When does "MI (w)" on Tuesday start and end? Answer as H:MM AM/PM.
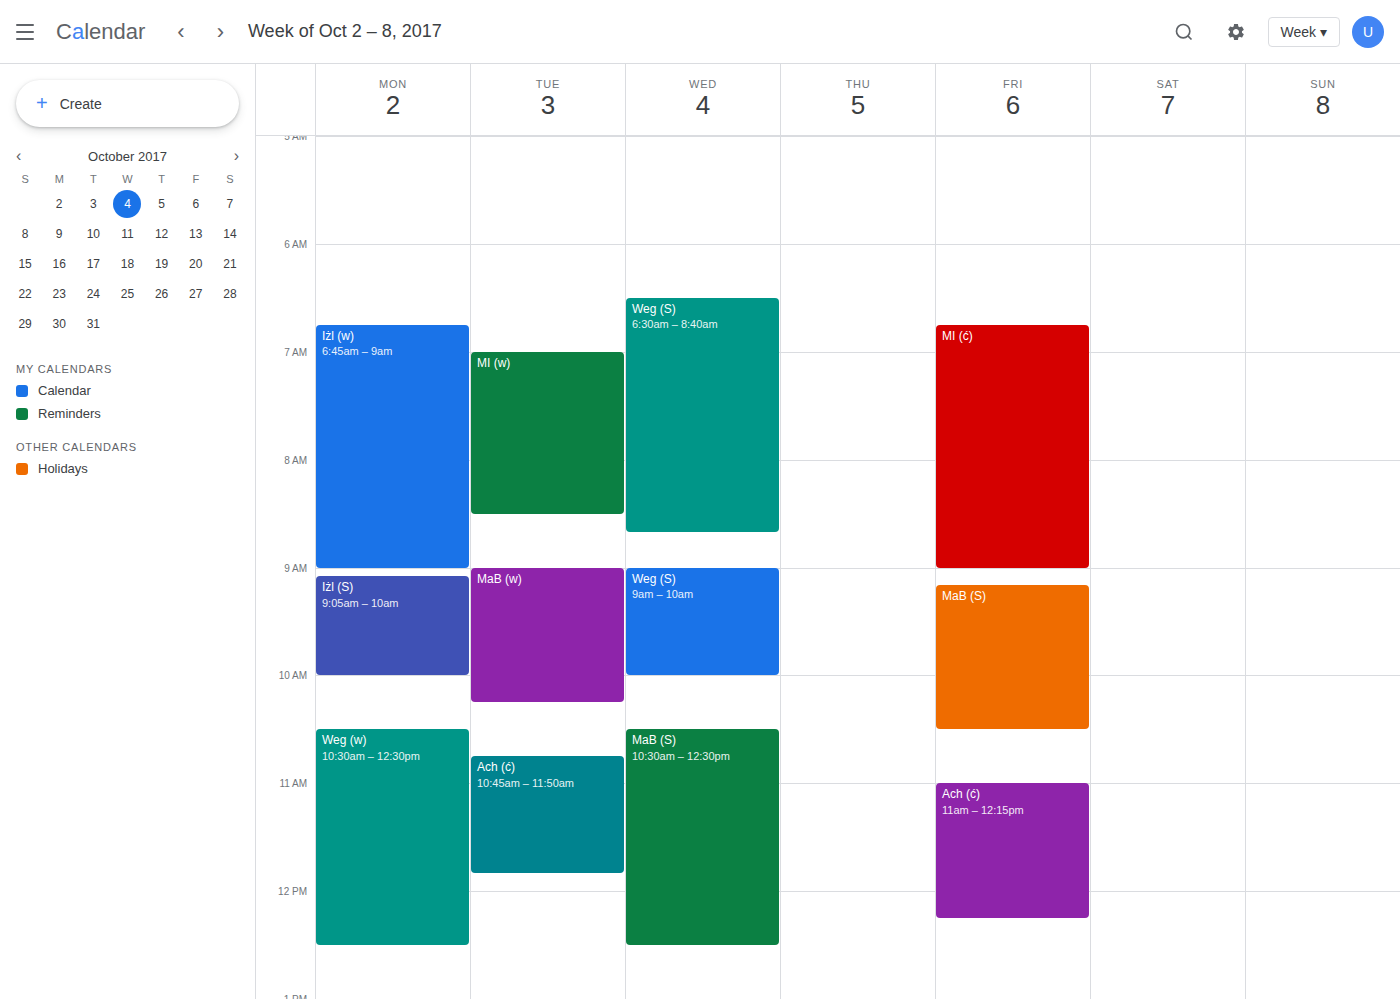
7:00 AM to 8:30 AM